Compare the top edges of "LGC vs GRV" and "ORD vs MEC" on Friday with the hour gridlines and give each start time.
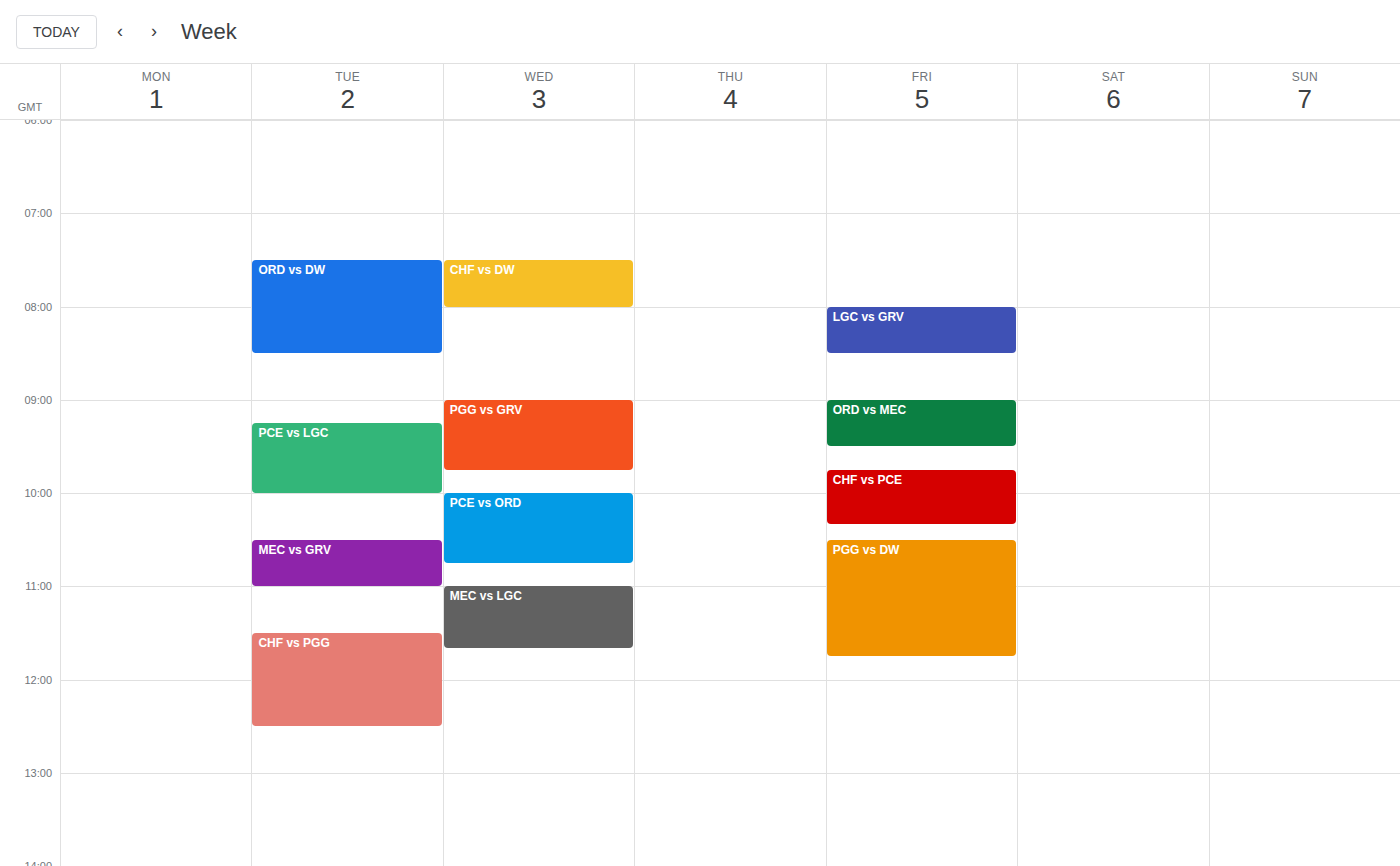
"LGC vs GRV": 8:00 AM, exactly on the 8 AM line. "ORD vs MEC": 9:00 AM, exactly on the 9 AM line.